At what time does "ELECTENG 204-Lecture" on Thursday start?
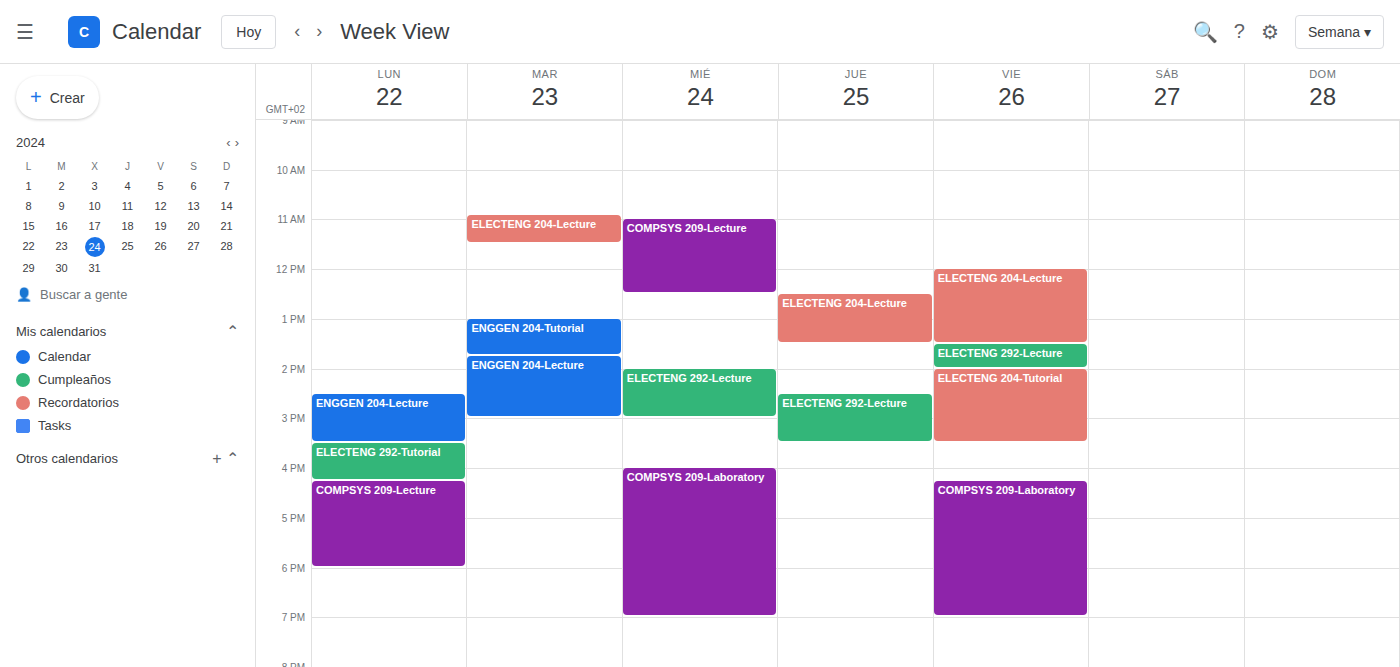
12:30 PM